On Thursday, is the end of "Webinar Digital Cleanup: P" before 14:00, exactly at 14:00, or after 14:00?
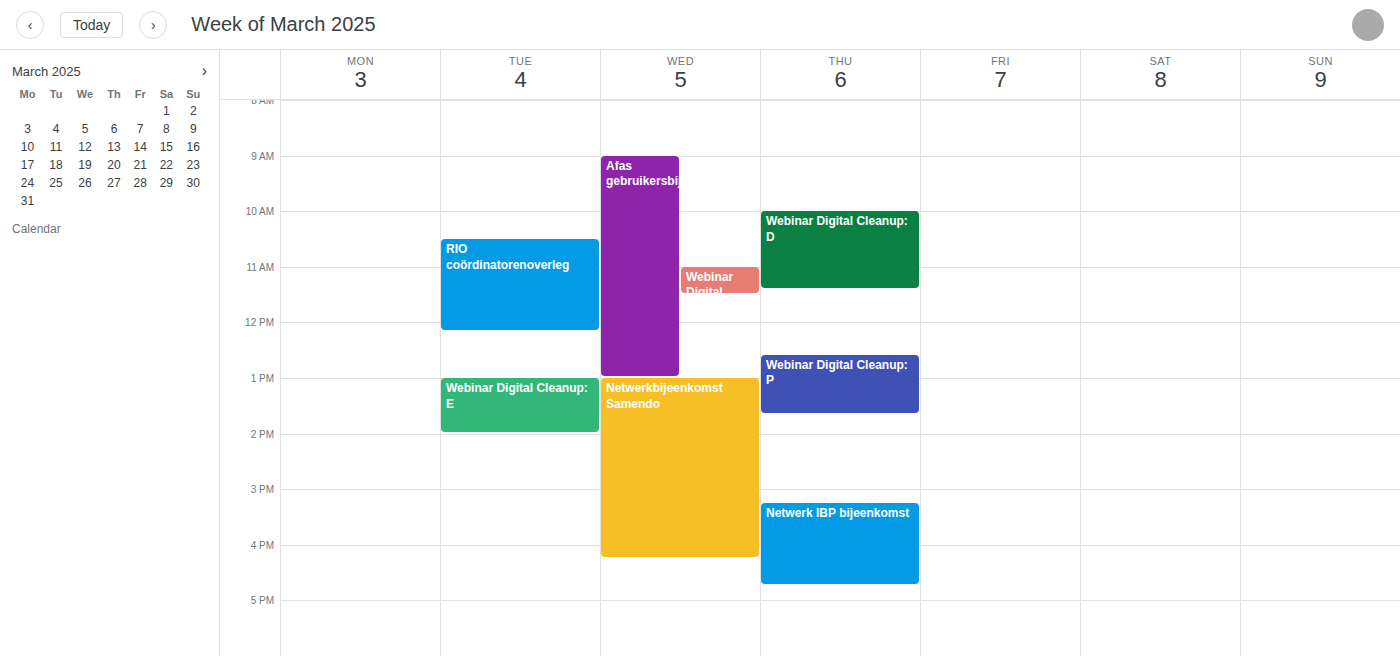
13:40 -- before 14:00, 20 minutes above the 14:00 line.